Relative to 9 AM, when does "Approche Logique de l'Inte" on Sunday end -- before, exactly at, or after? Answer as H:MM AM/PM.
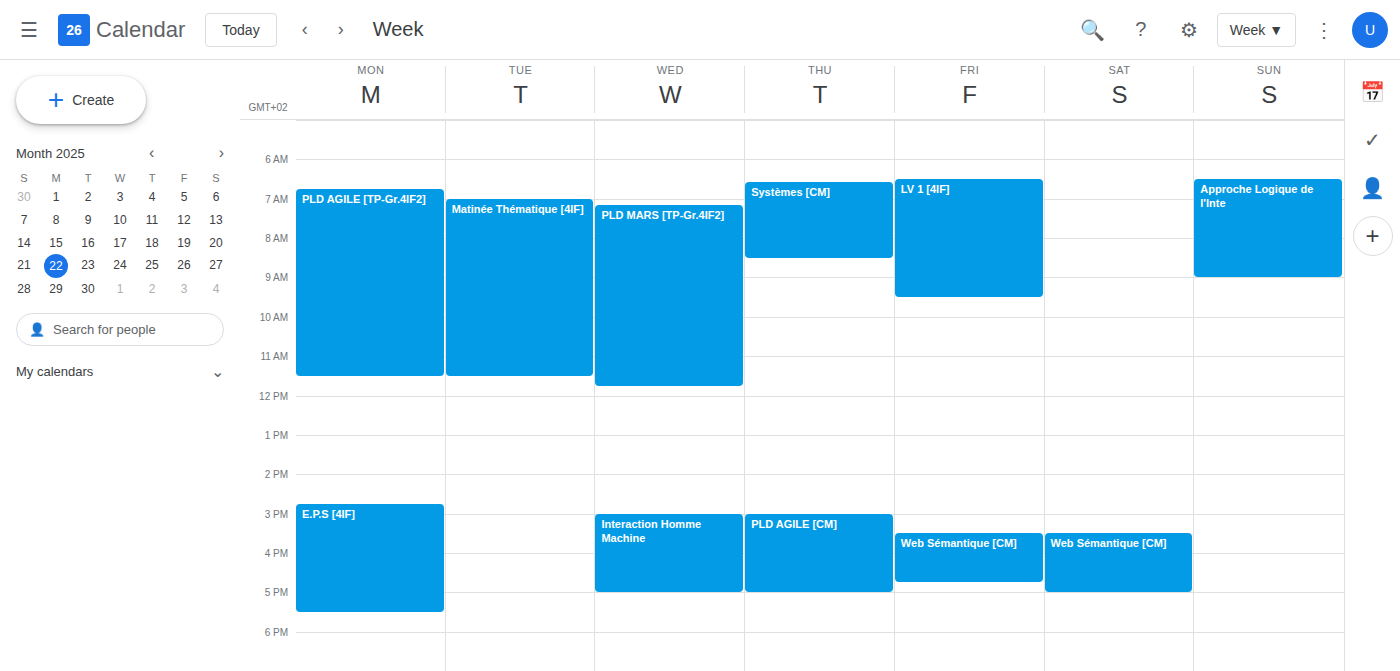
9:00 AM -- exactly at 9 AM, on the 9 AM line.